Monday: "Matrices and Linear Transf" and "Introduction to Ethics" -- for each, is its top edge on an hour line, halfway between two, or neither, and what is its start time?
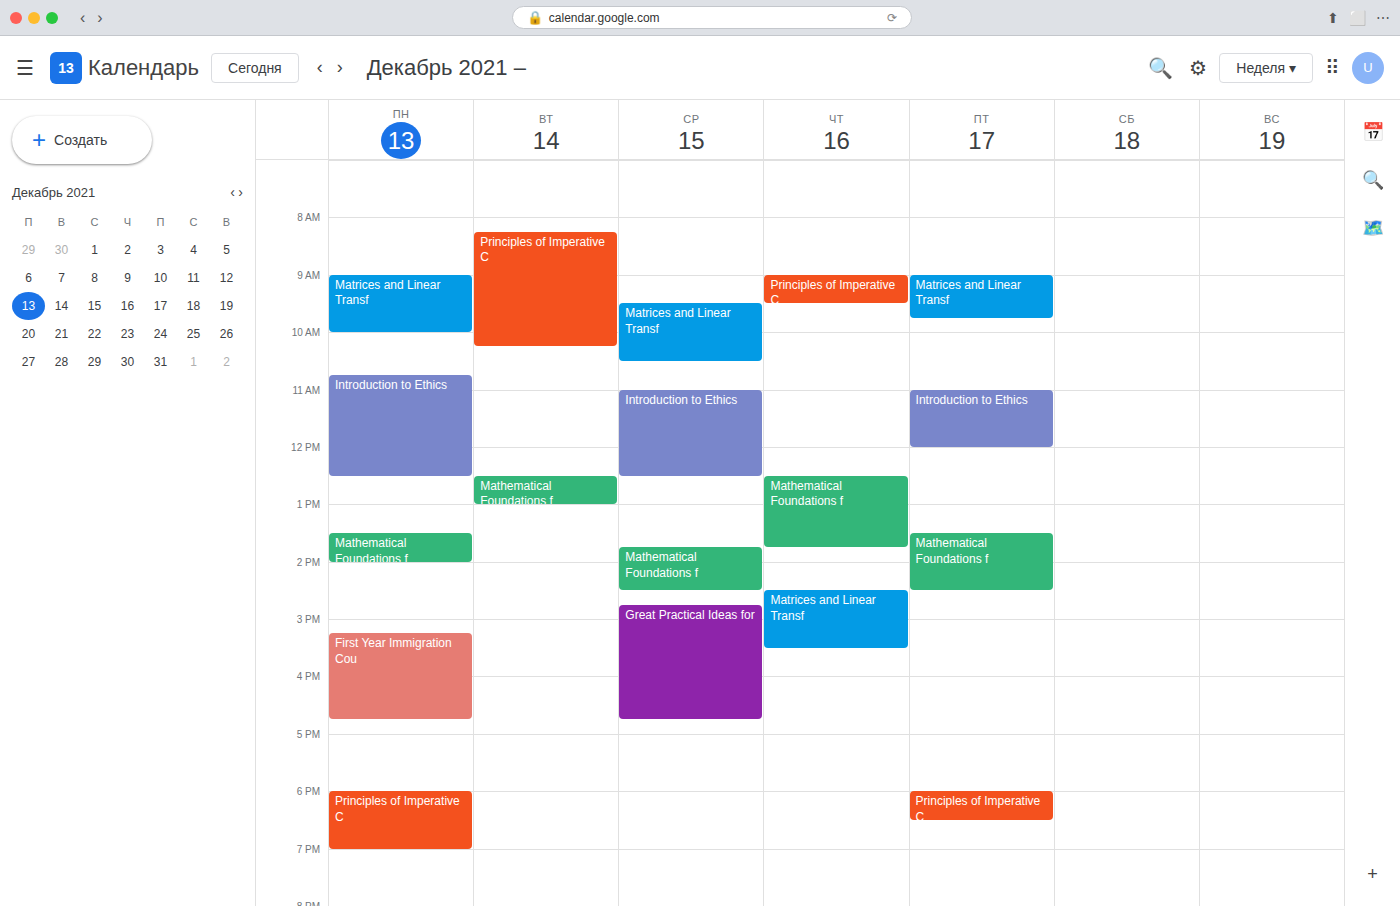
"Matrices and Linear Transf": 09:00, exactly on the 09:00 line. "Introduction to Ethics": 10:45, neither: three quarters of the way from the 10:00 line to the 11:00 line.